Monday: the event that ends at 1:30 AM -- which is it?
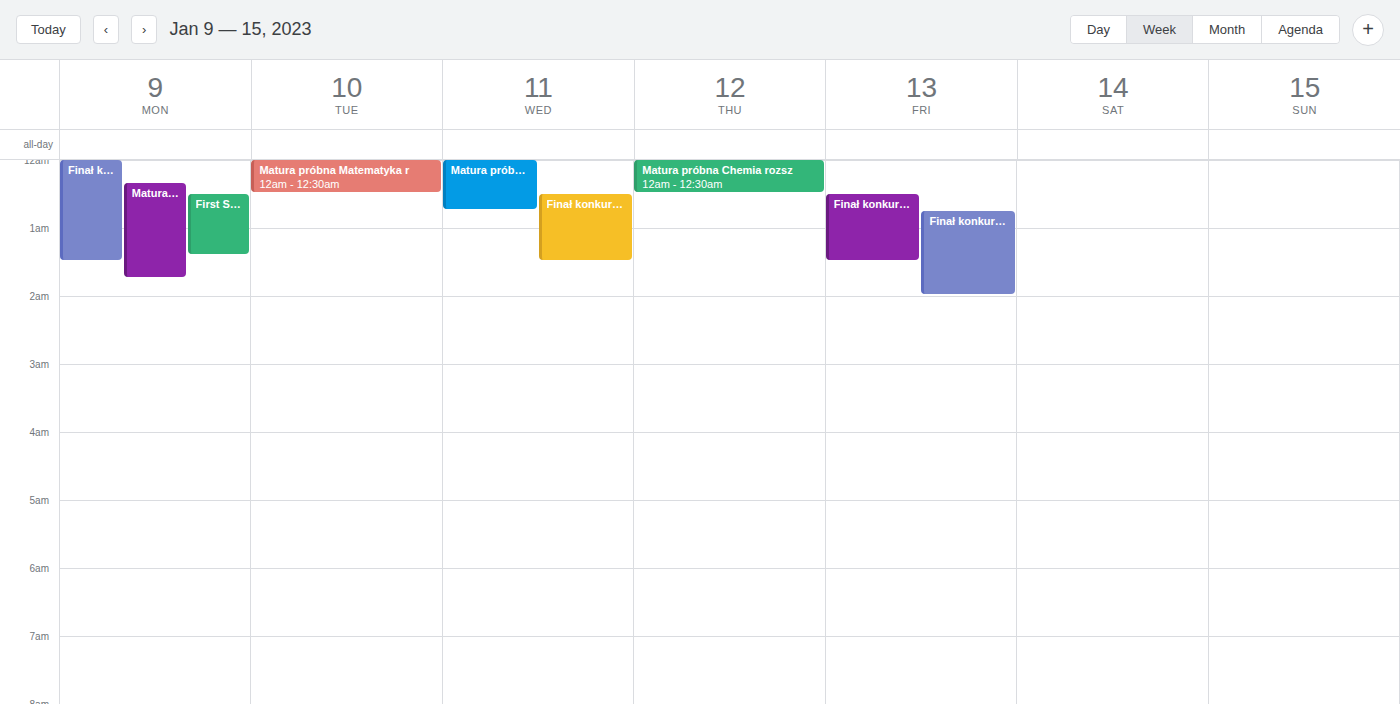
"Finał konkursu Fascynująca"